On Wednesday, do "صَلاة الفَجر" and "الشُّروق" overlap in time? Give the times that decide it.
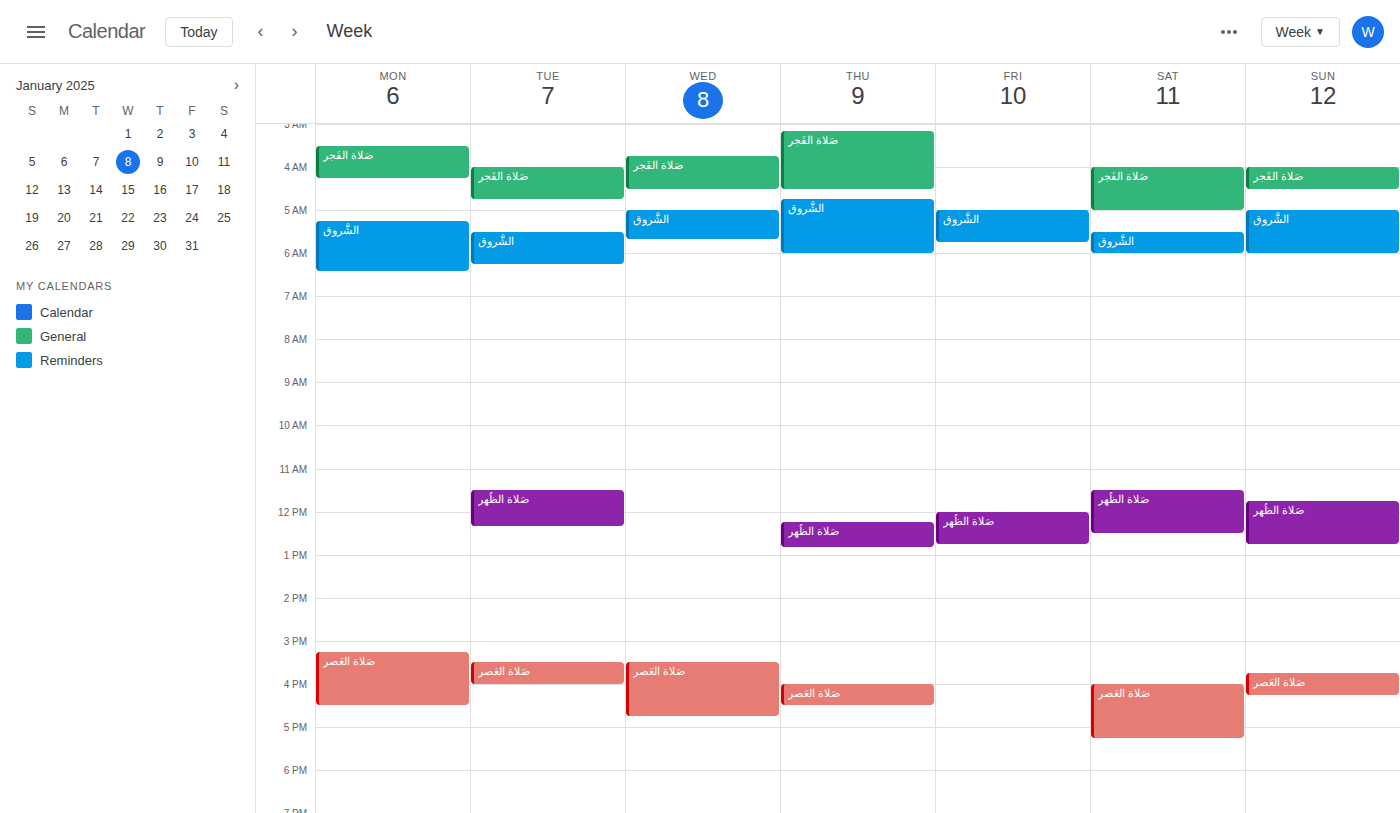
"صَلاة الفَجر" ends at 4:30 AM and "الشُّروق" starts at 5:00 AM -- no overlap.